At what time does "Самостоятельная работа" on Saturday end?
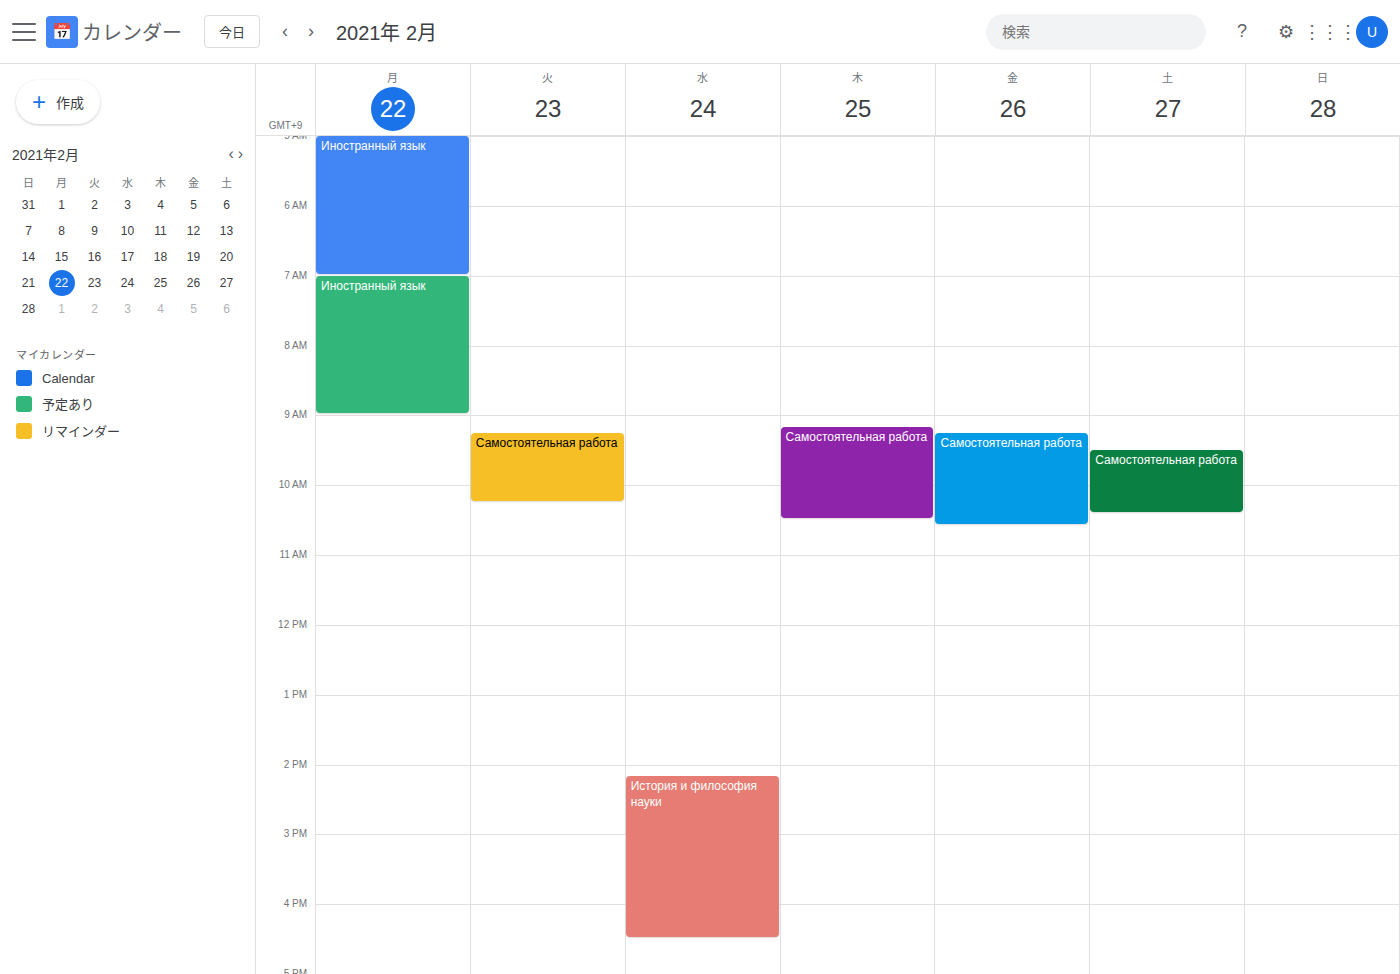
10:25